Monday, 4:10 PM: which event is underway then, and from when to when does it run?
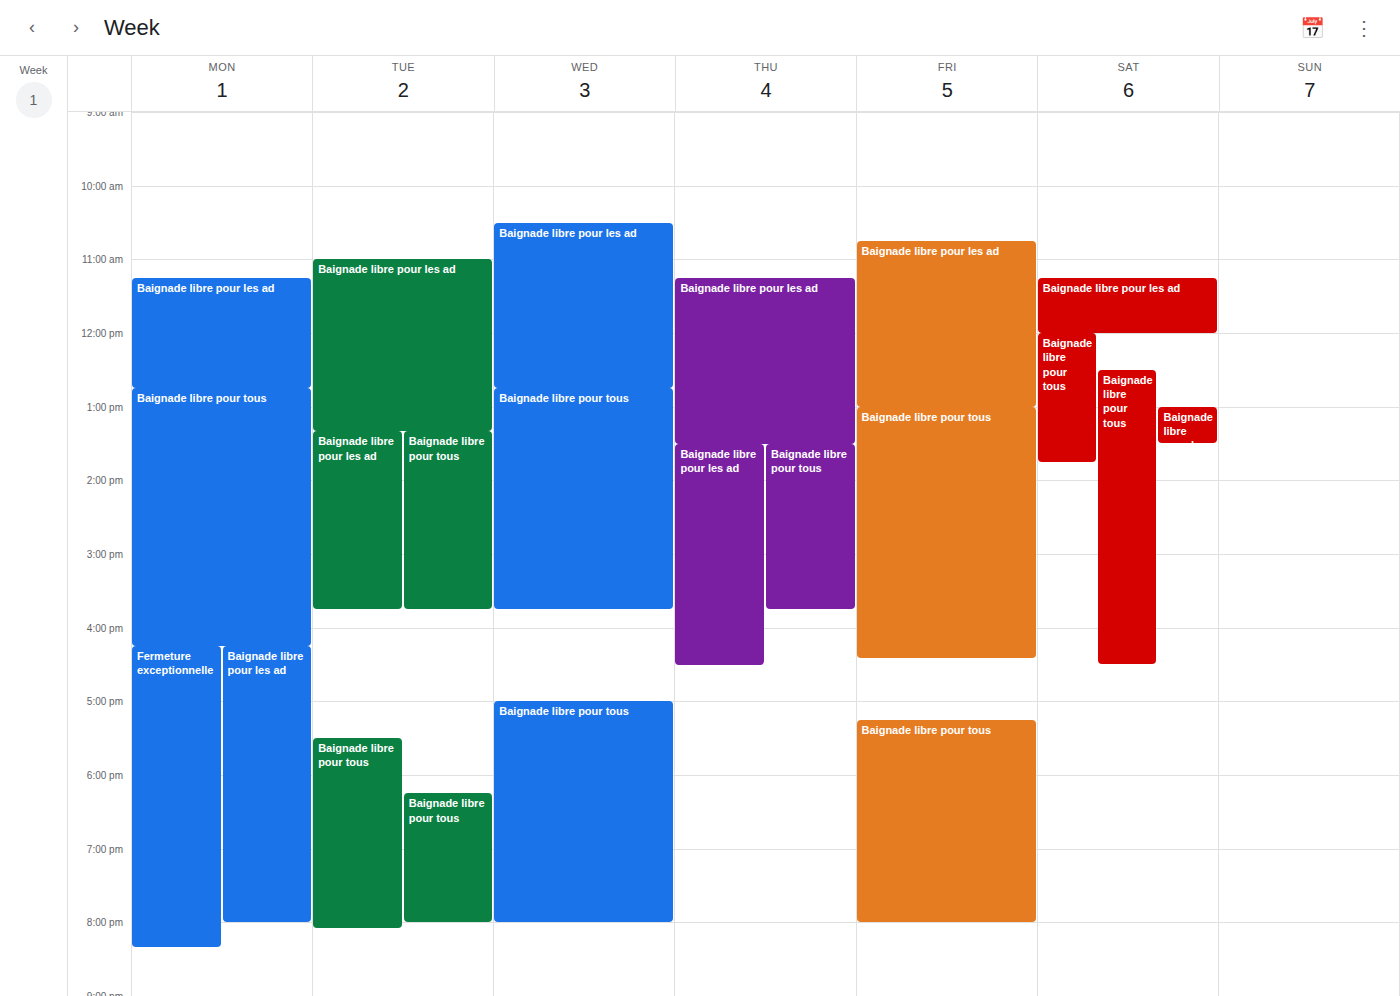
"Baignade libre pour tous", 12:45 PM to 4:15 PM